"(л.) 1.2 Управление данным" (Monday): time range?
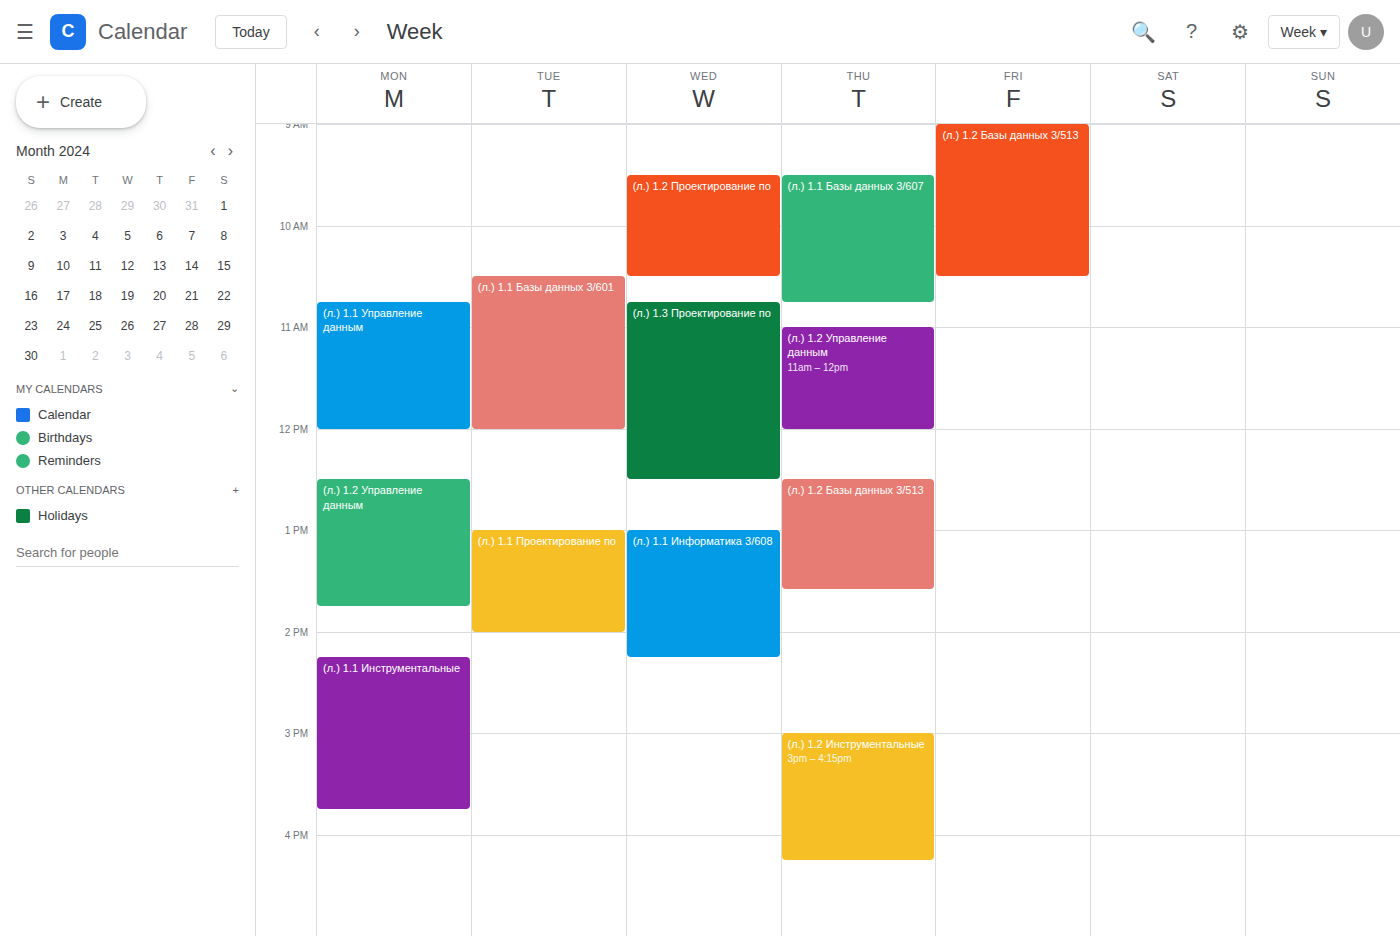
12:30 PM to 1:45 PM